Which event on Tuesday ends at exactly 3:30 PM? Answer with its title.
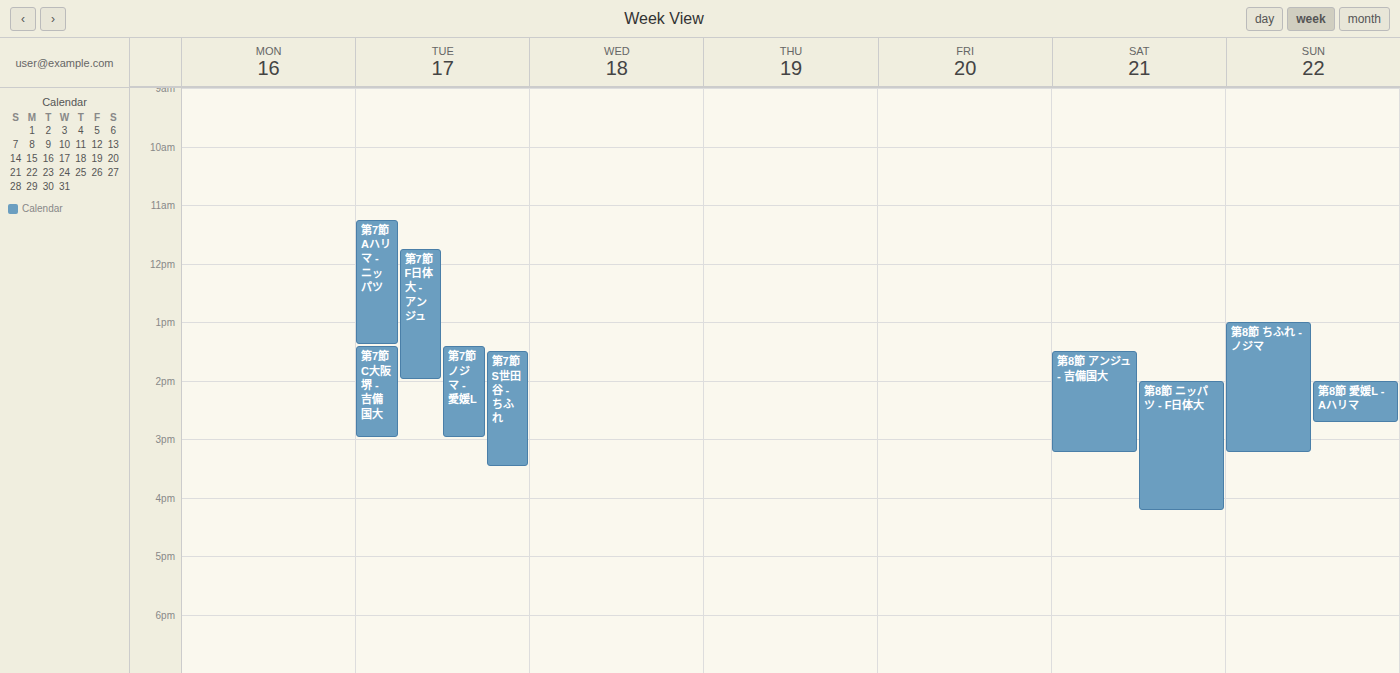
"第7節 S世田谷 - ちふれ"